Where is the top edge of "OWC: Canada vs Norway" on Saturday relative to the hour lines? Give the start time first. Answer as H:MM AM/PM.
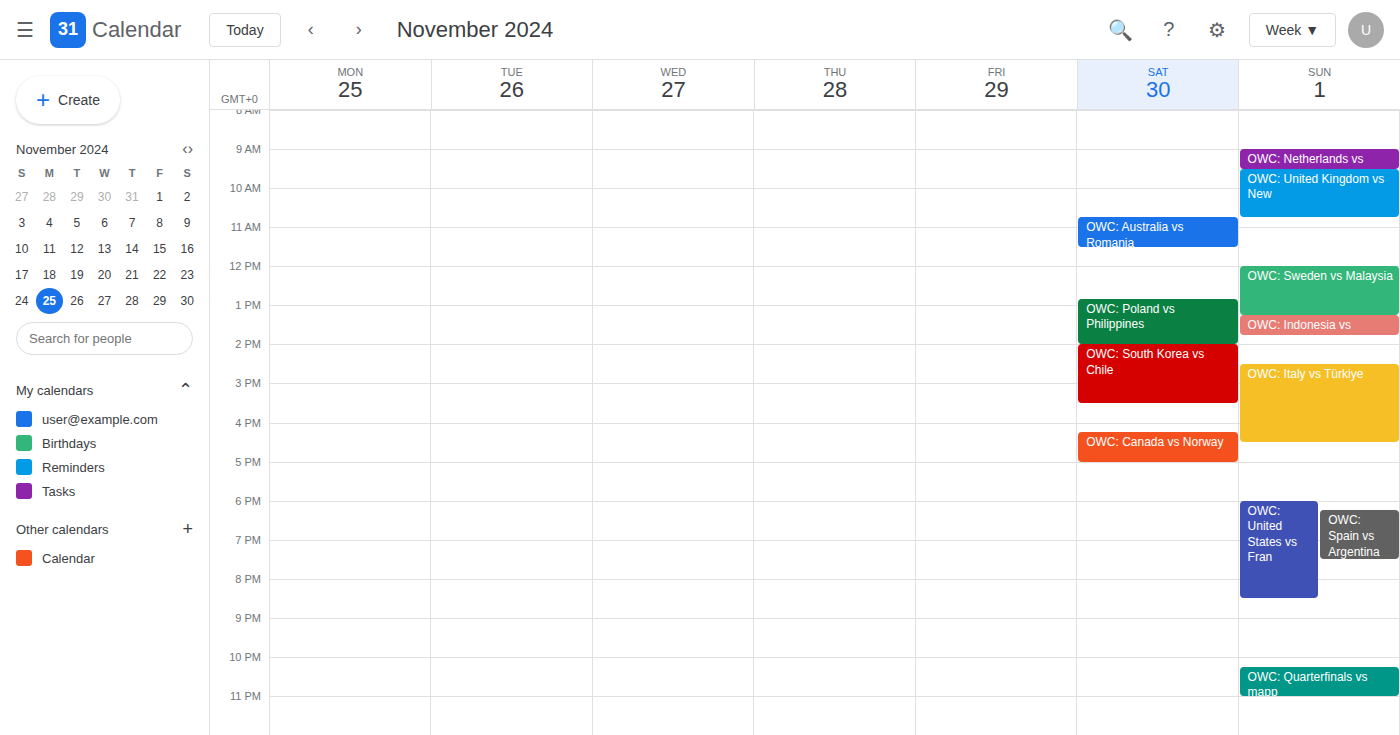
4:15 PM -- neither: a quarter of the way from the 4 PM line to the 5 PM line.